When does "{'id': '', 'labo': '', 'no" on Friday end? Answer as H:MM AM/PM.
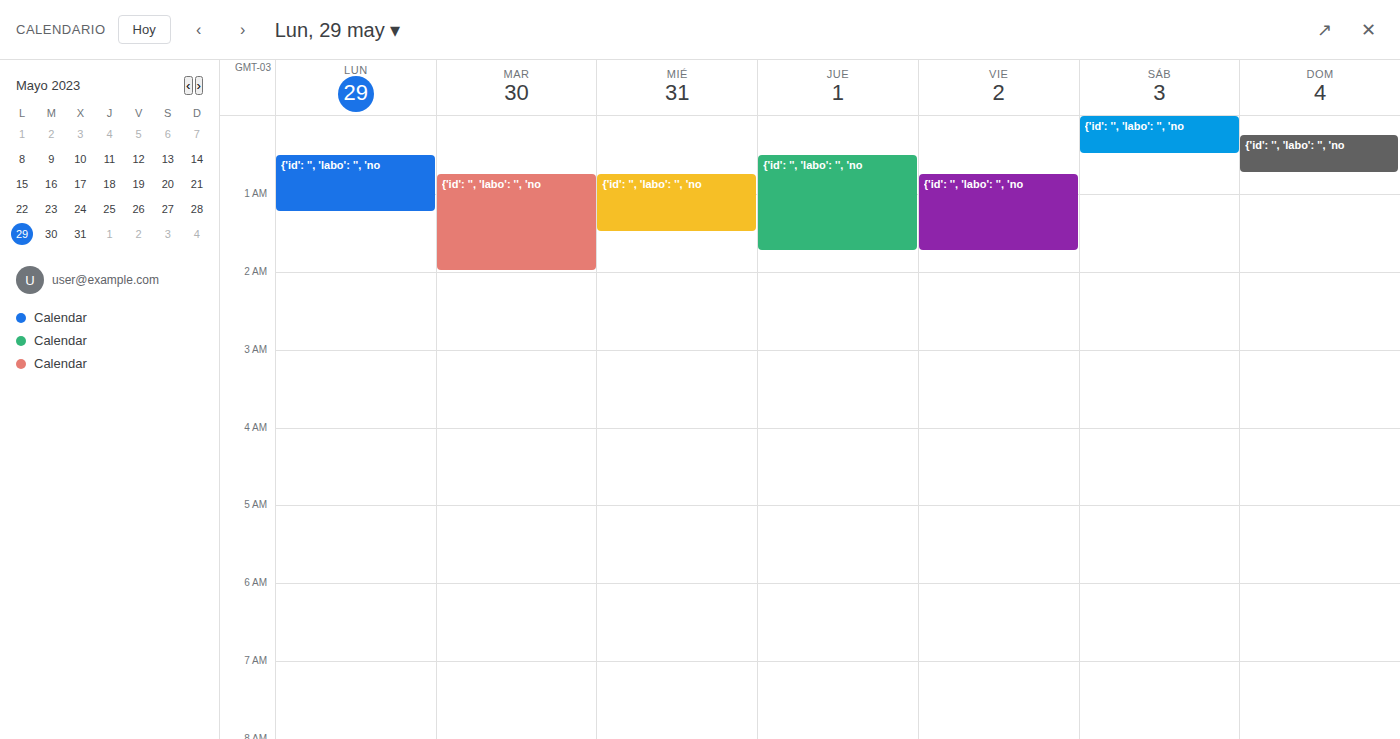
1:45 AM